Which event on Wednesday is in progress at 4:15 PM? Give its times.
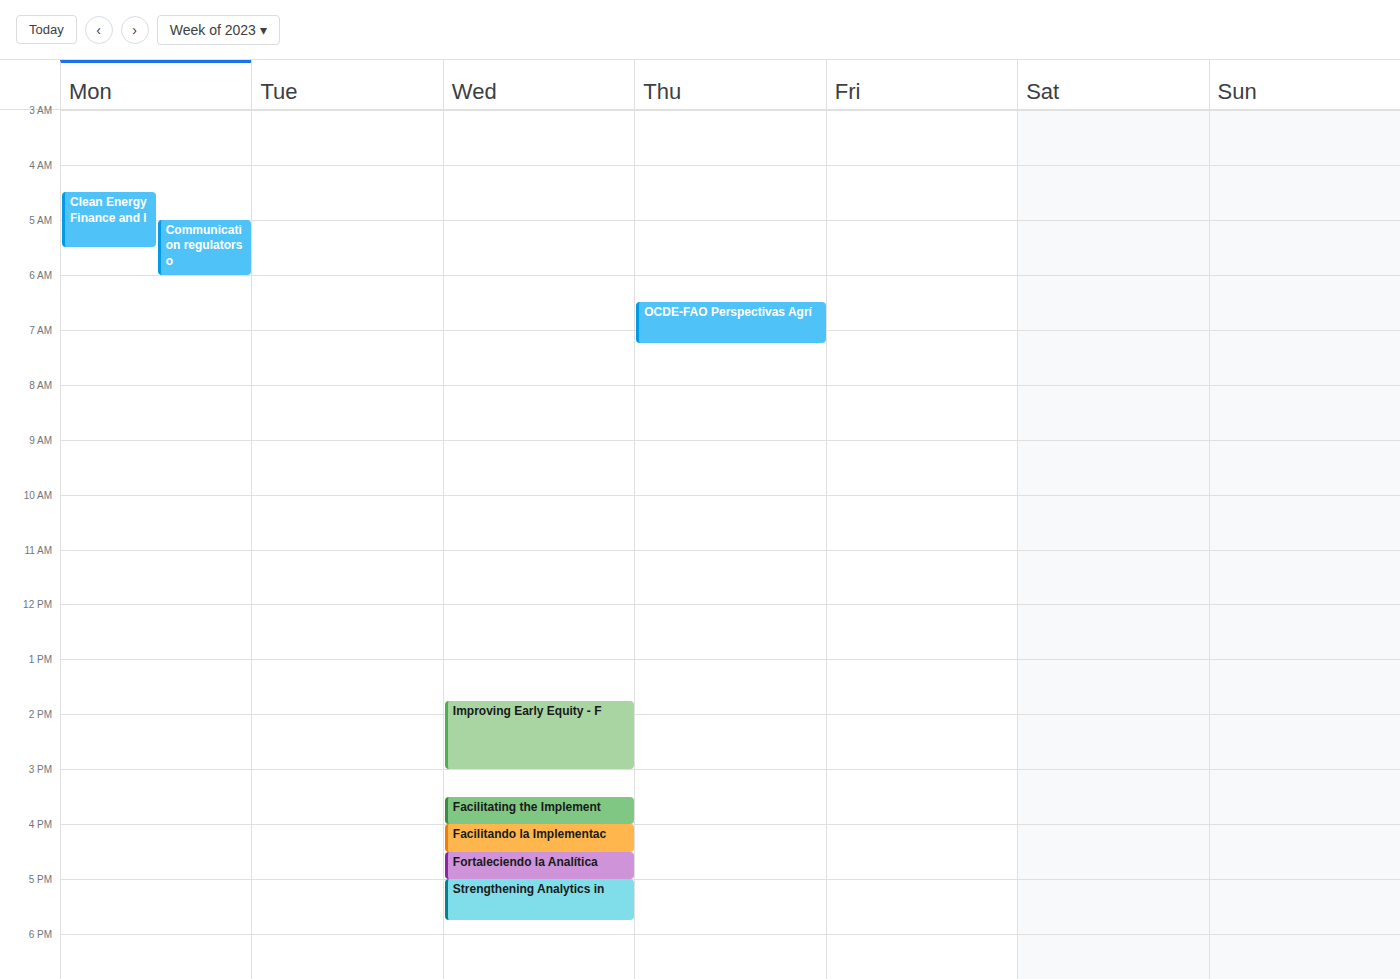
"Facilitando la Implementac", 4:00 PM to 4:30 PM